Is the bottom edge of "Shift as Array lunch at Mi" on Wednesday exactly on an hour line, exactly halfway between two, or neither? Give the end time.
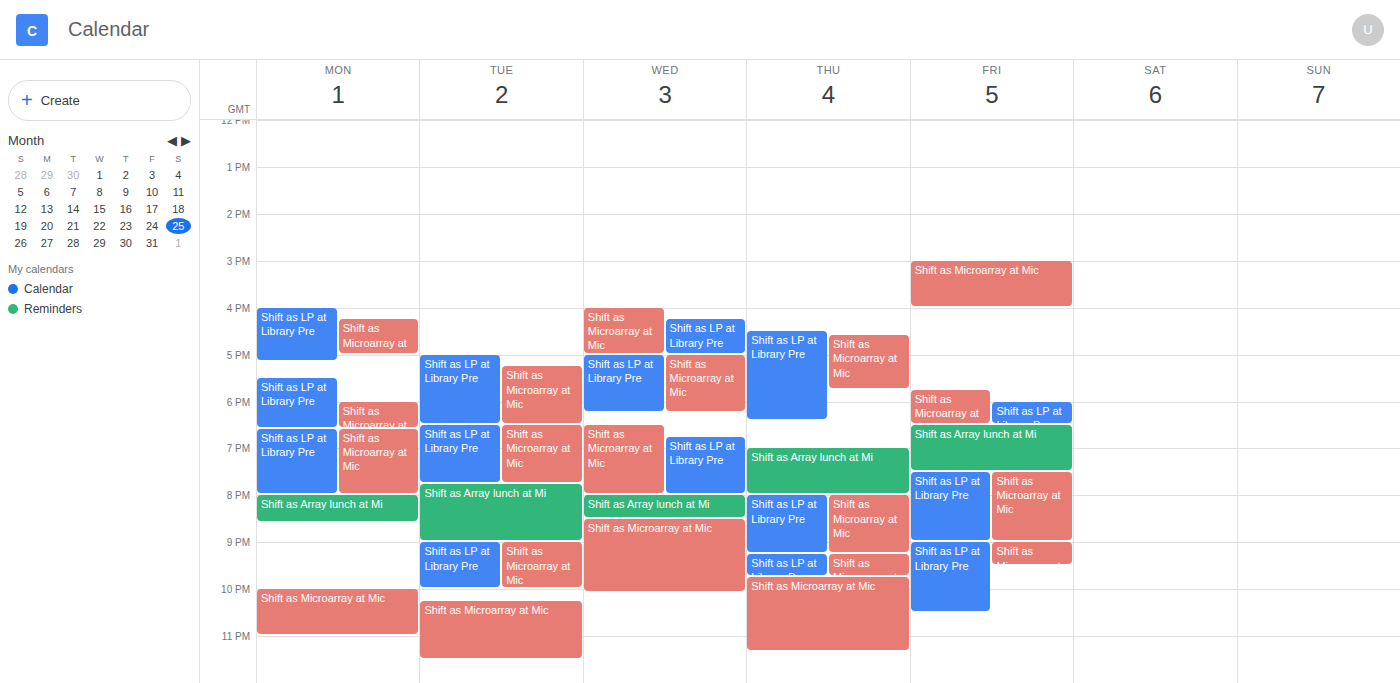
20:30 -- halfway between the 20:00 and 21:00 lines.